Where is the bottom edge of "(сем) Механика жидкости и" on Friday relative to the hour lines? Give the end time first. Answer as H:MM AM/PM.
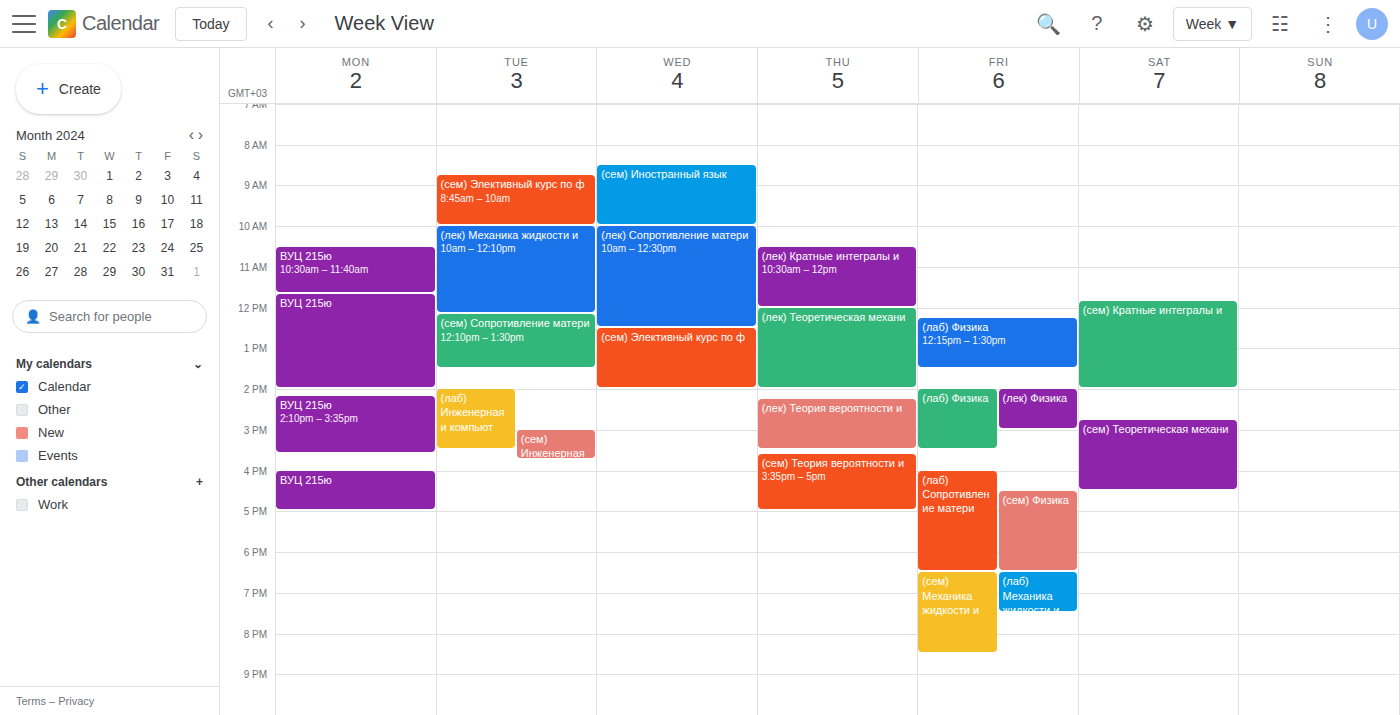
8:30 PM -- halfway between the 8 PM and 9 PM lines.